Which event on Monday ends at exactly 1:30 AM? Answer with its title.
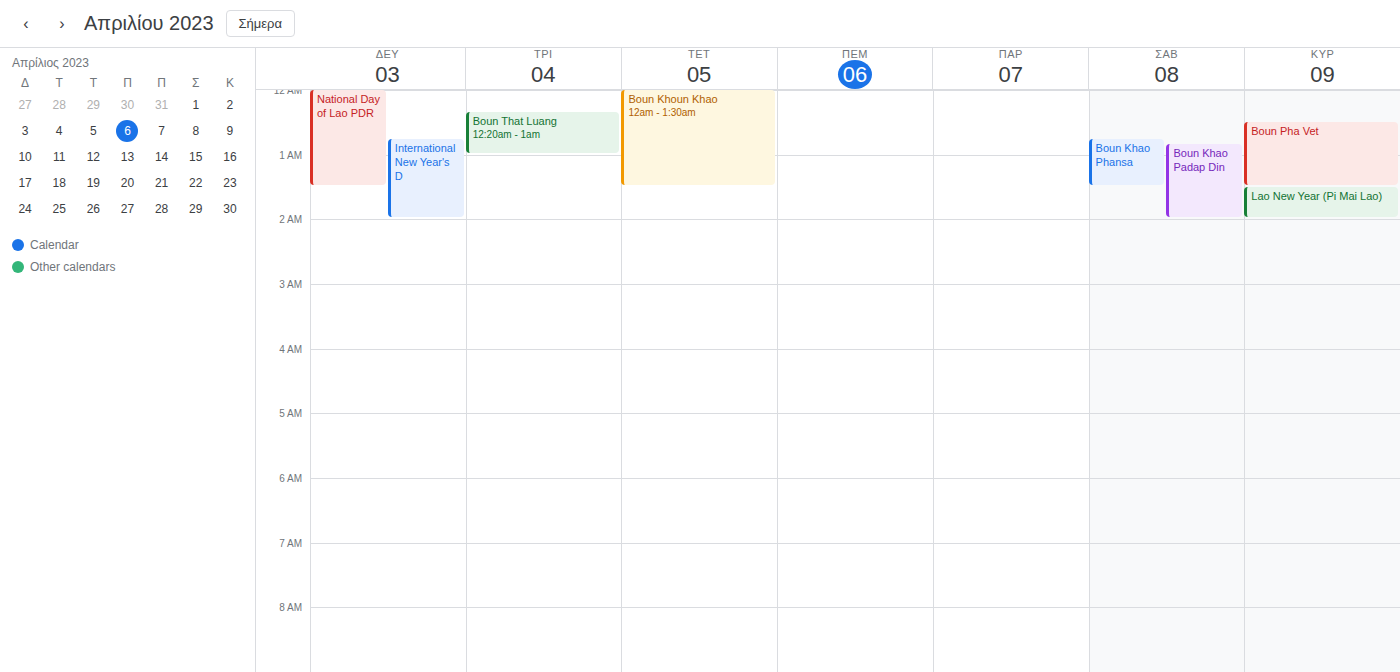
"National Day of Lao PDR"